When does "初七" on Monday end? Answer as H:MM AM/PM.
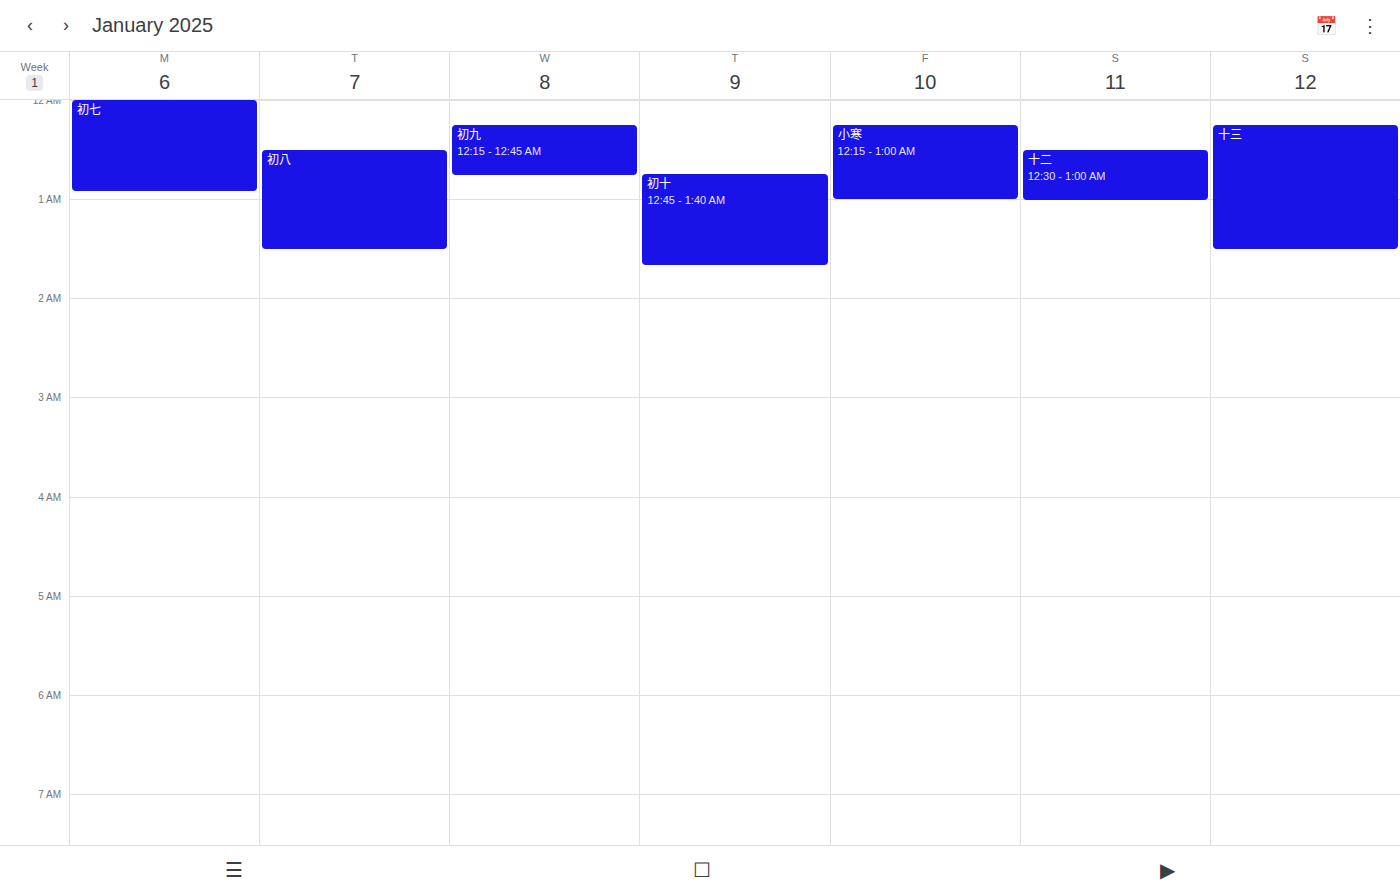
12:55 AM